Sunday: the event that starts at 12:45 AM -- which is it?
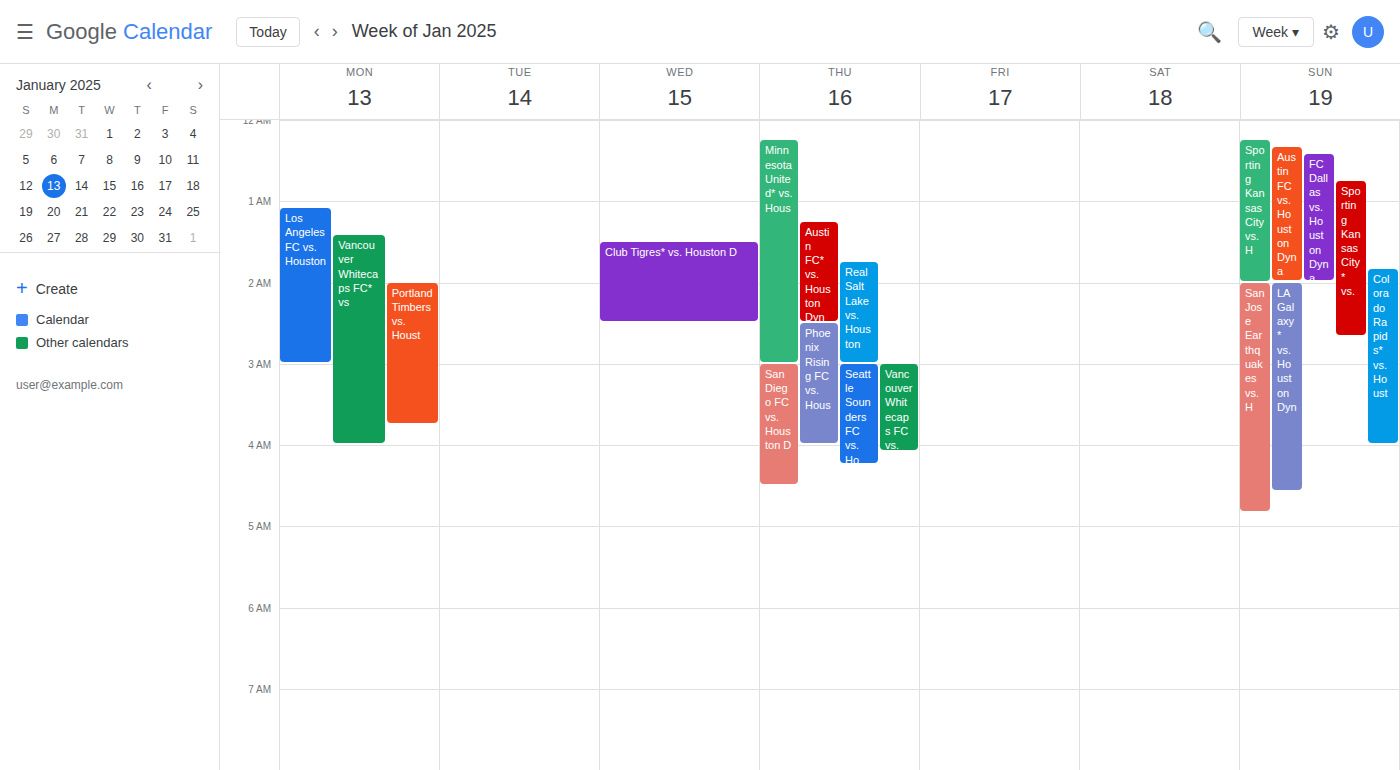
"Sporting Kansas City* vs."